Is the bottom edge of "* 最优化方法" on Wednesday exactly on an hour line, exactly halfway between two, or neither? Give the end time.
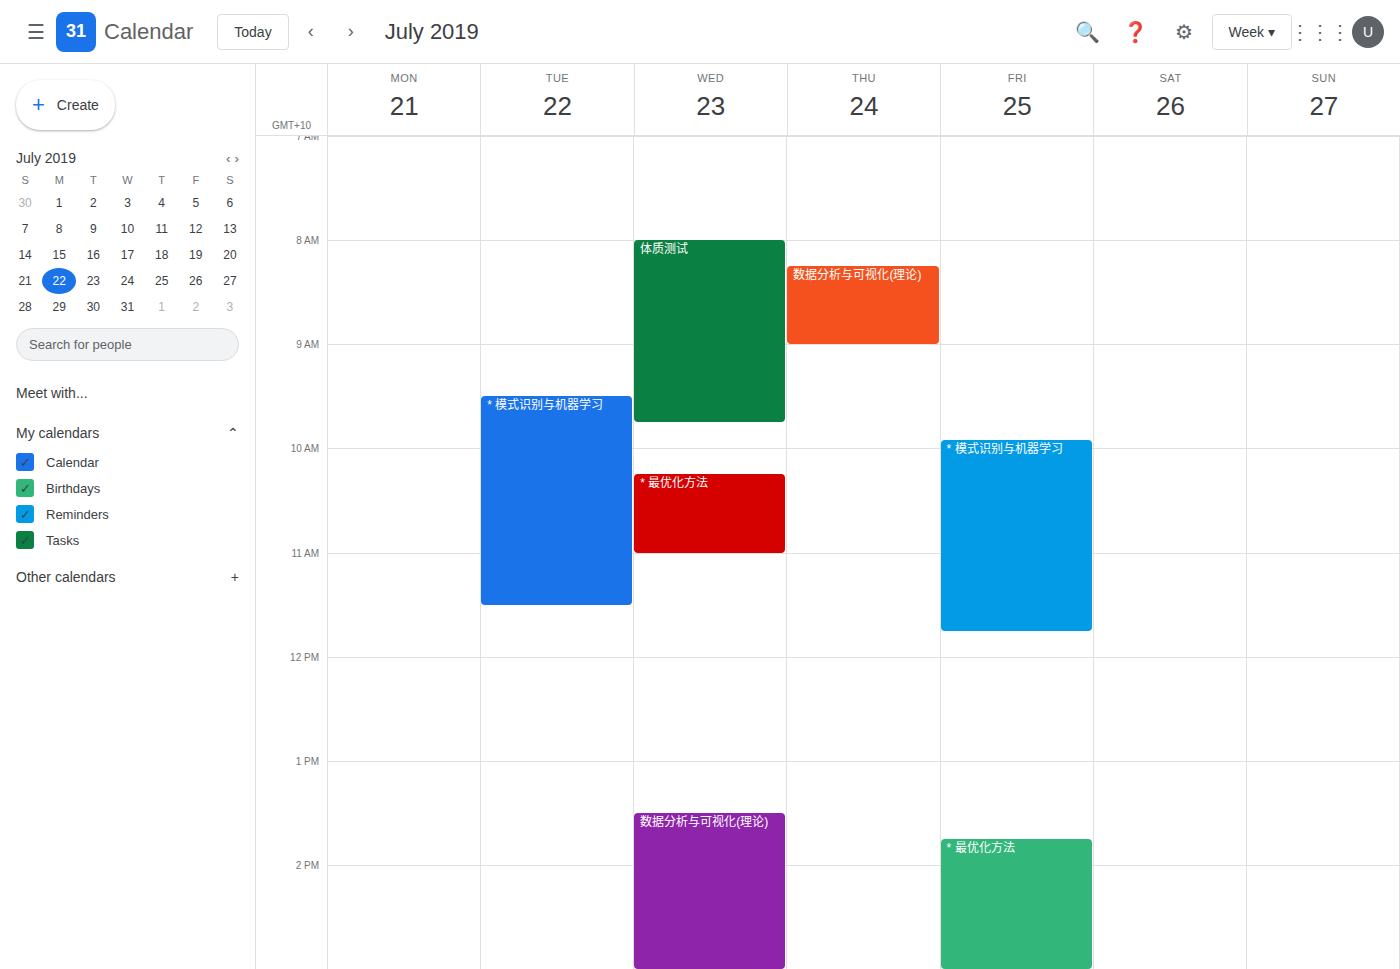
11:00 AM -- exactly on the 11 AM line.